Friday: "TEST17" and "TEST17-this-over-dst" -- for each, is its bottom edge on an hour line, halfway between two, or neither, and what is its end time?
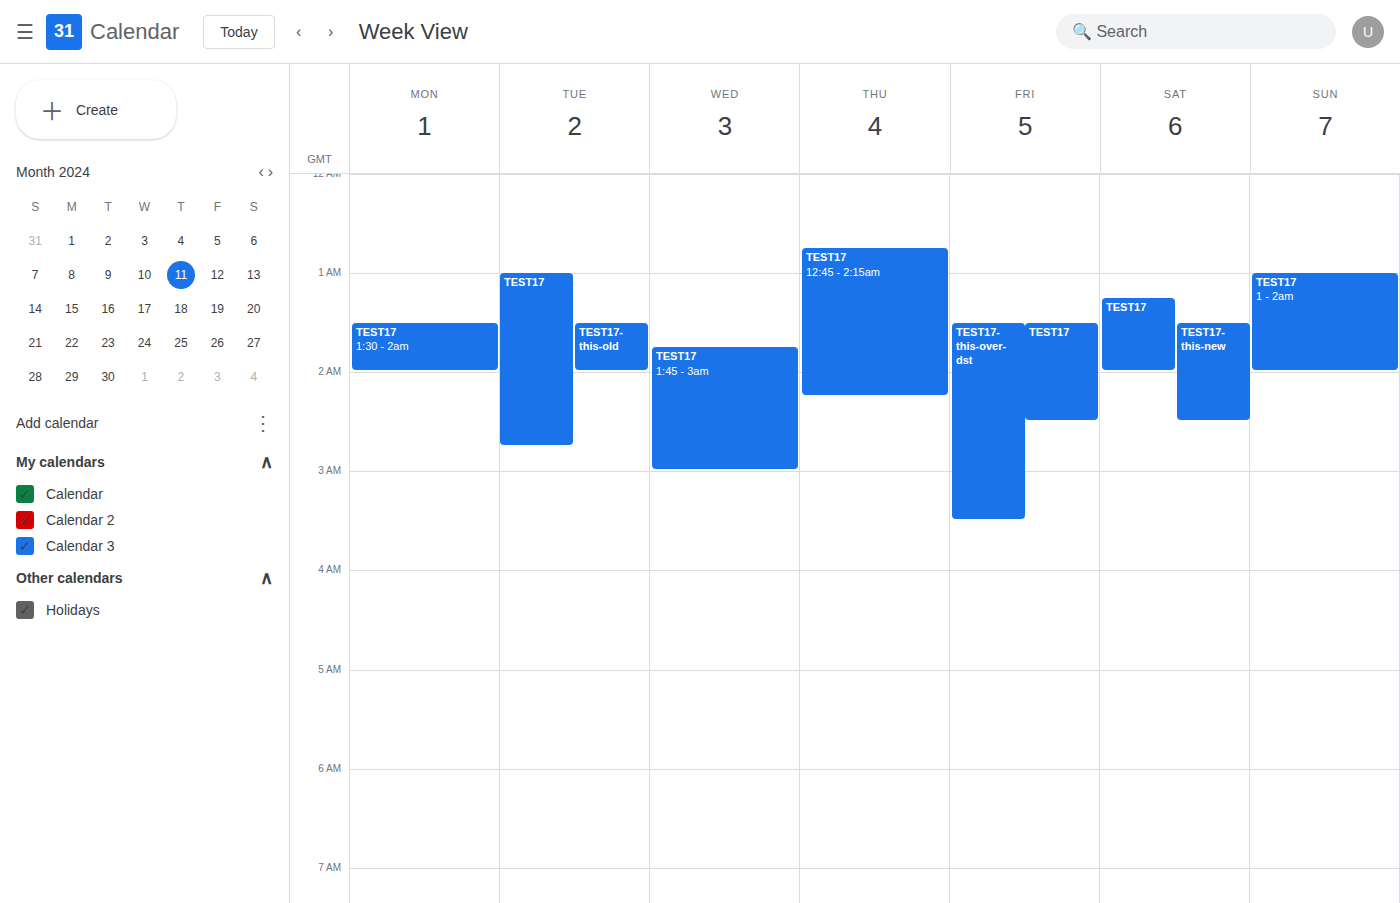
"TEST17": 2:30 AM, halfway between the 2 AM and 3 AM lines. "TEST17-this-over-dst": 3:30 AM, halfway between the 3 AM and 4 AM lines.